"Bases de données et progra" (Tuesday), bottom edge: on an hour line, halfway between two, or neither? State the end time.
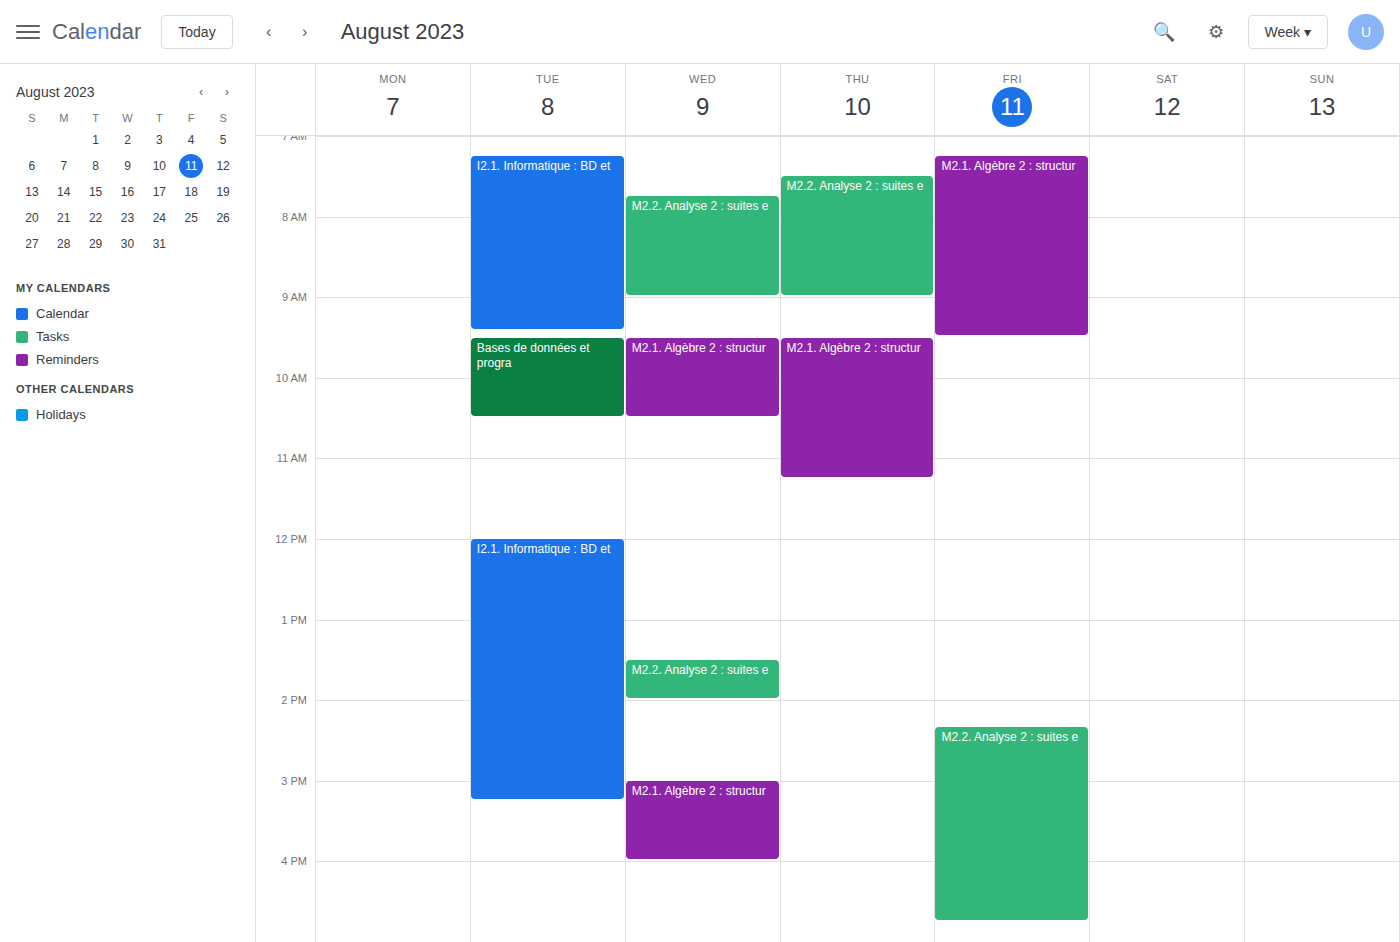
10:30 AM -- halfway between the 10 AM and 11 AM lines.